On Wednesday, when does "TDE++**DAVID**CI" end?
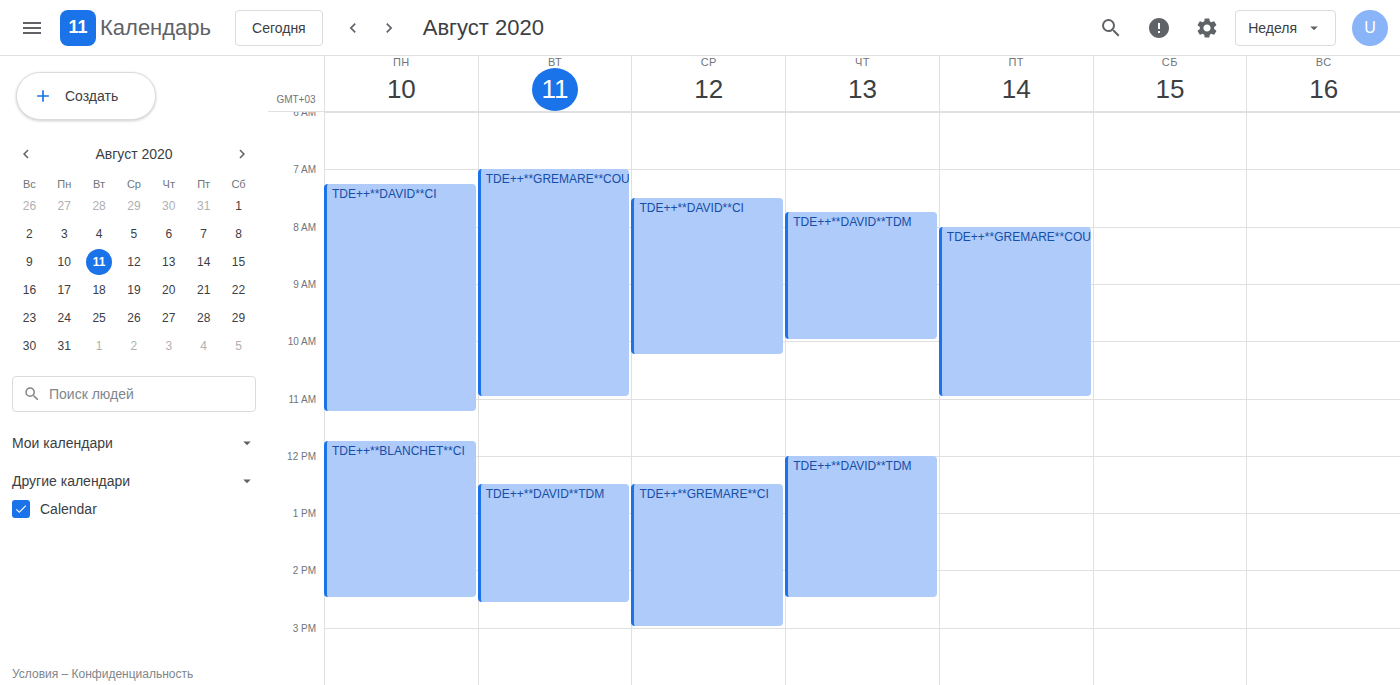
10:15 AM